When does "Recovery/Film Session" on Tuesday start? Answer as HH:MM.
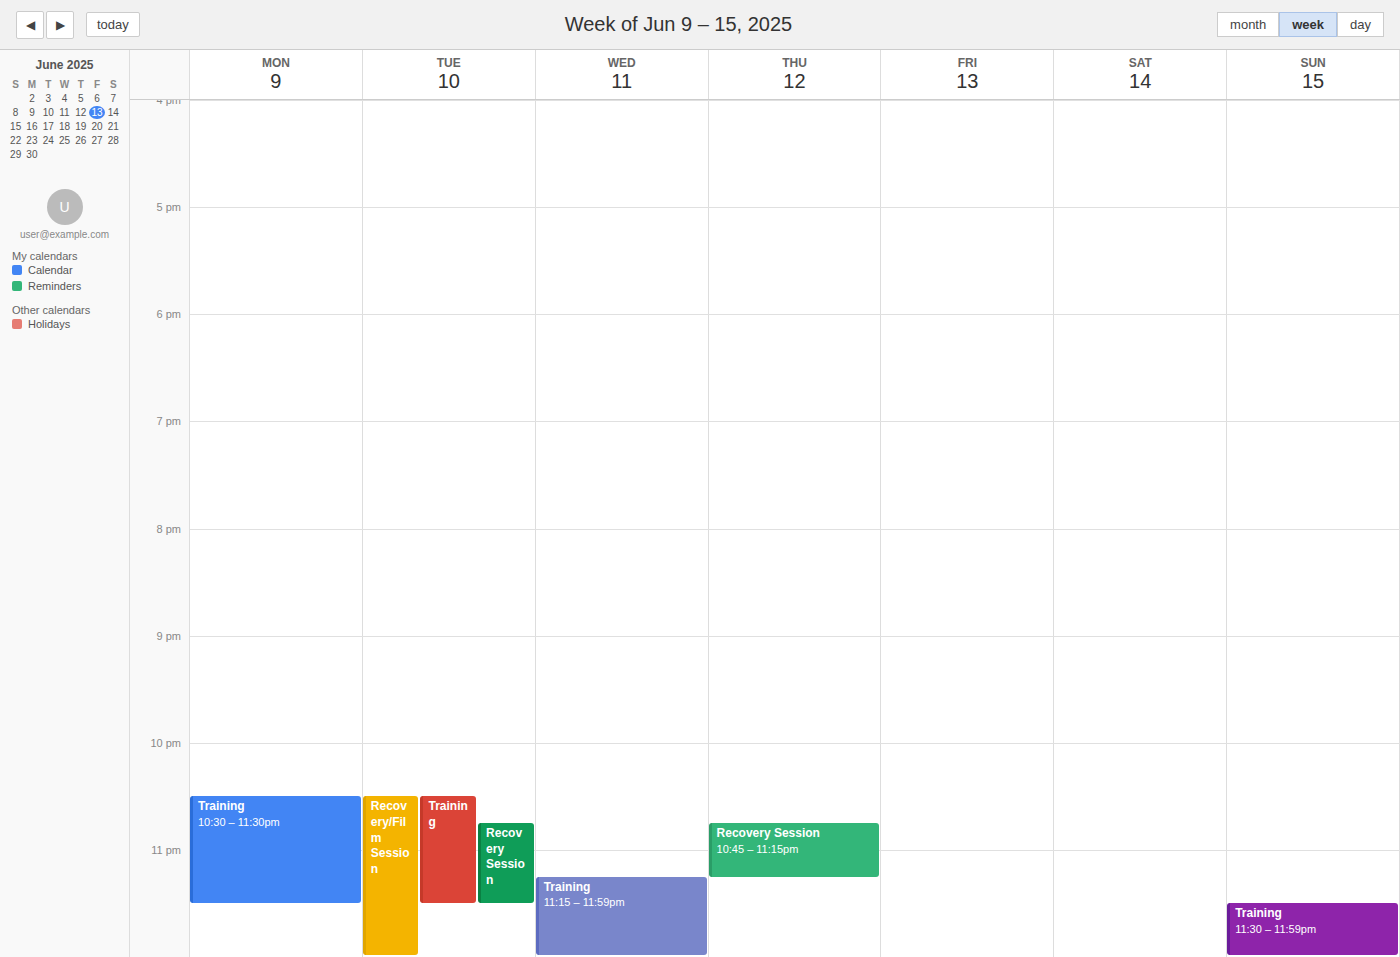
22:30